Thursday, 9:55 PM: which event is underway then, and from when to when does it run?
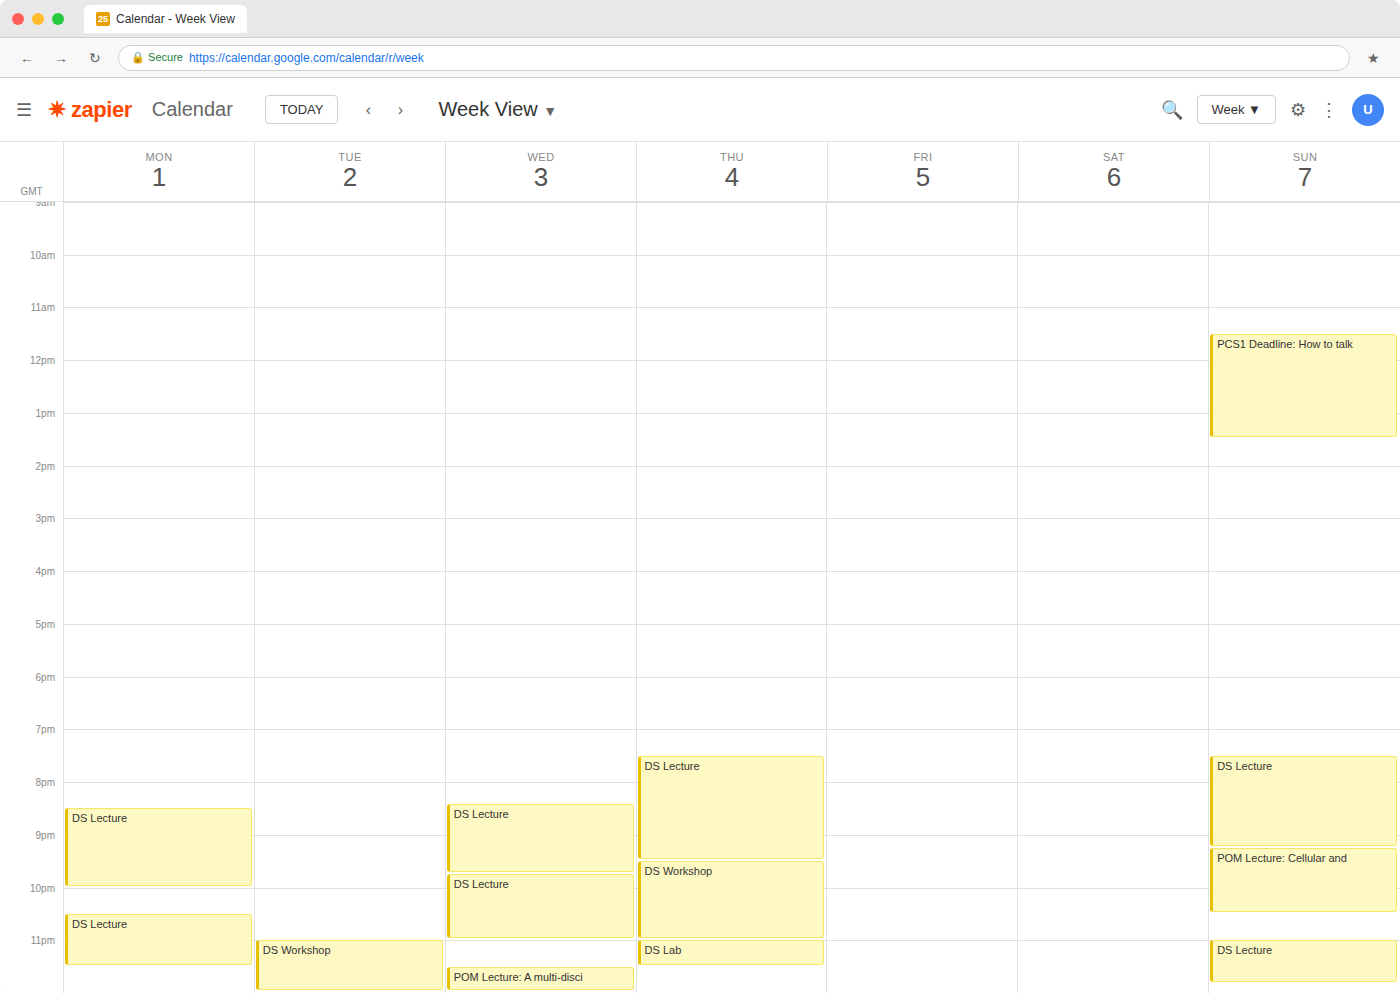
"DS Workshop", 9:30 PM to 11:00 PM